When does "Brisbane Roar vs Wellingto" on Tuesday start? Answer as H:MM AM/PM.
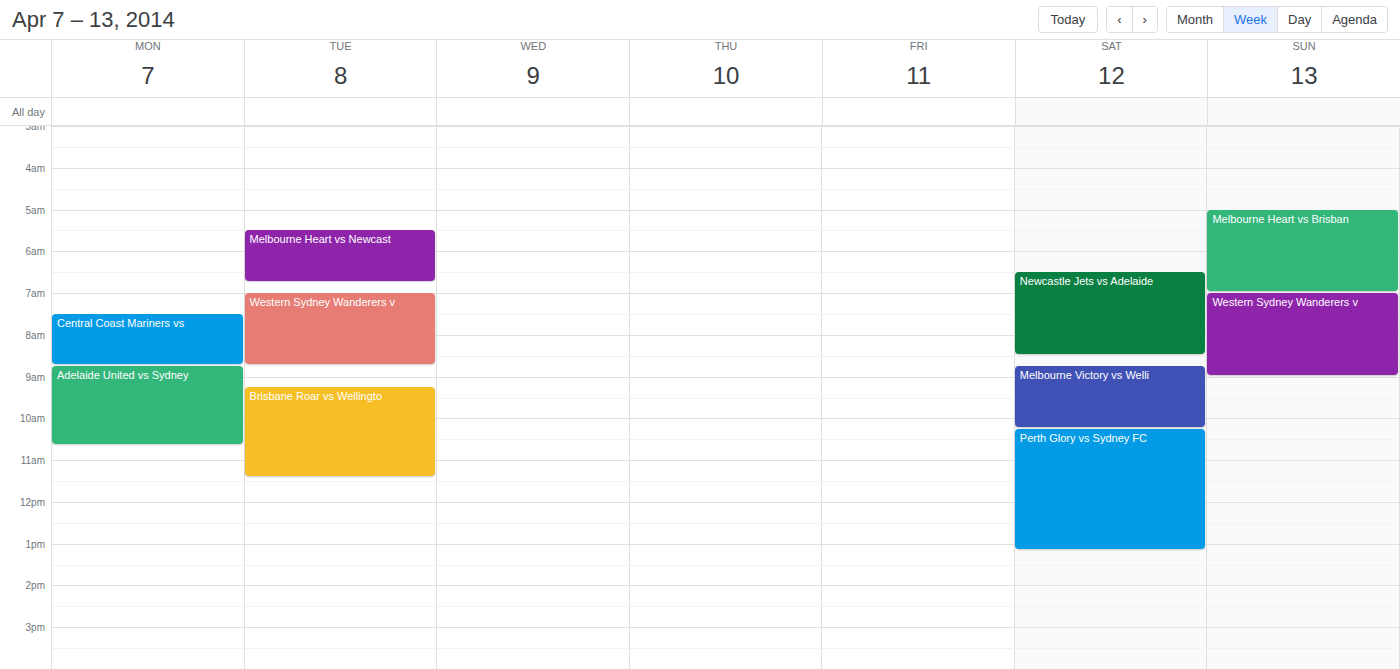
9:15 AM